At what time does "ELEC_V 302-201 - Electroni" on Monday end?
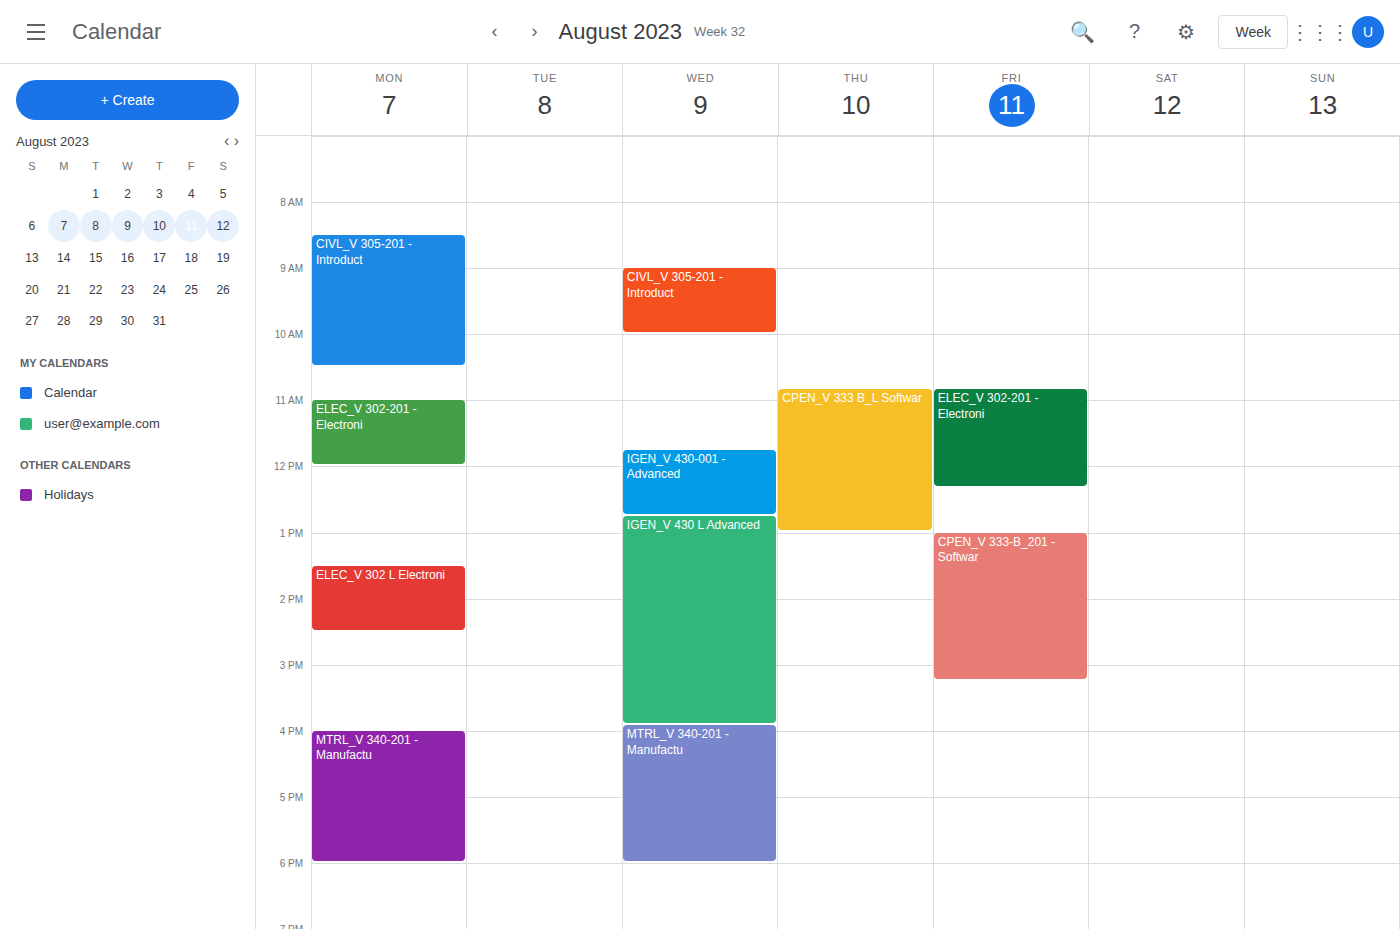
12:00 PM